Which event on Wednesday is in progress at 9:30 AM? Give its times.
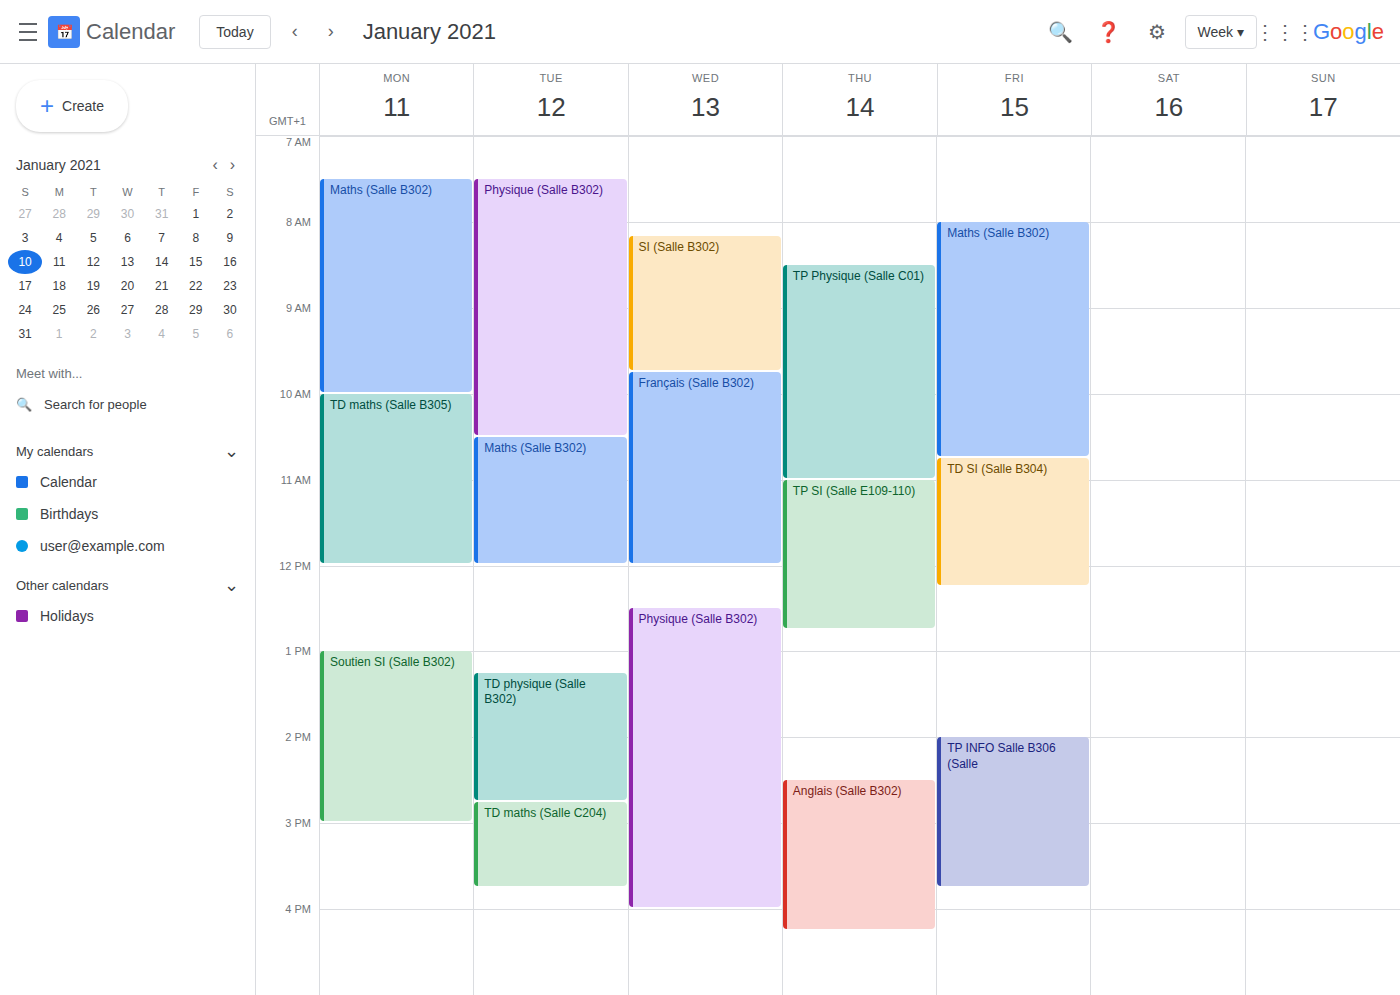
"SI (Salle B302)", 8:10 AM to 9:45 AM